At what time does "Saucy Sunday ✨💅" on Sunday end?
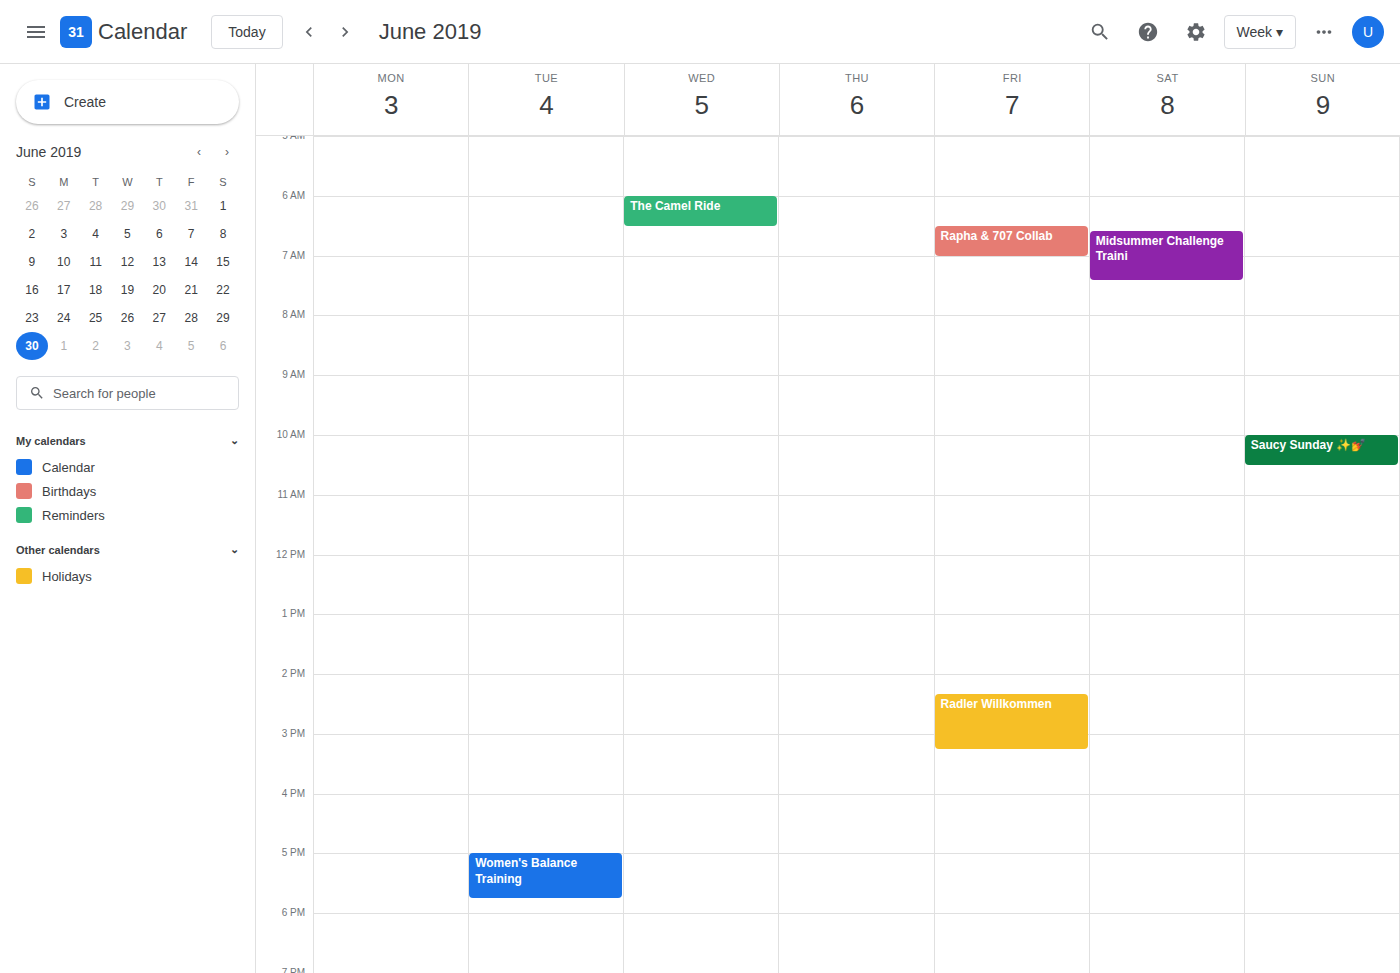
10:30 AM